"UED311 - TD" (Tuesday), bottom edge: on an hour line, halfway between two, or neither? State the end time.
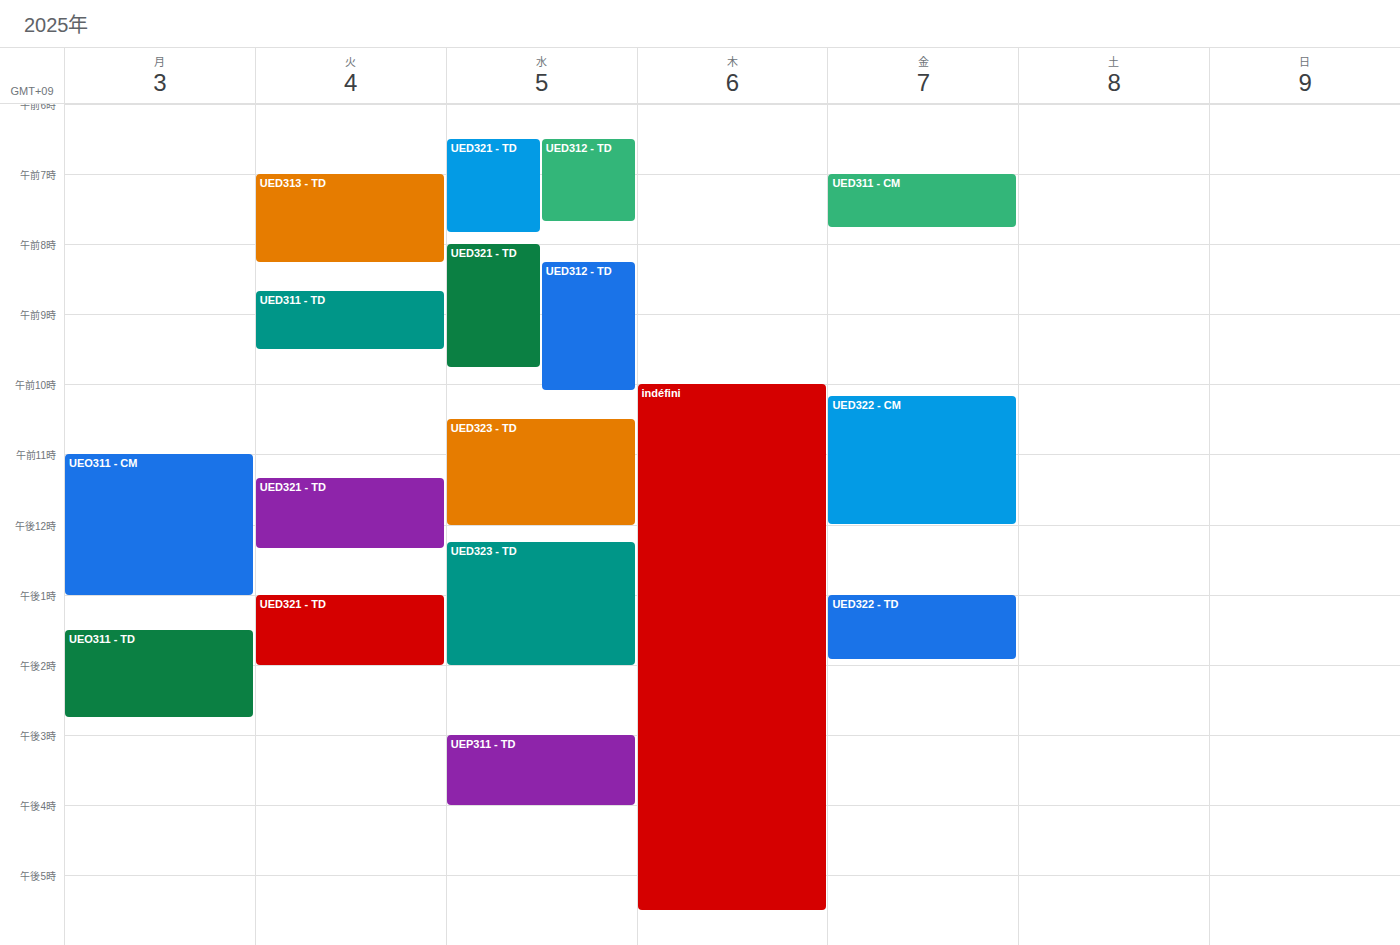
9:30 AM -- halfway between the 9 AM and 10 AM lines.